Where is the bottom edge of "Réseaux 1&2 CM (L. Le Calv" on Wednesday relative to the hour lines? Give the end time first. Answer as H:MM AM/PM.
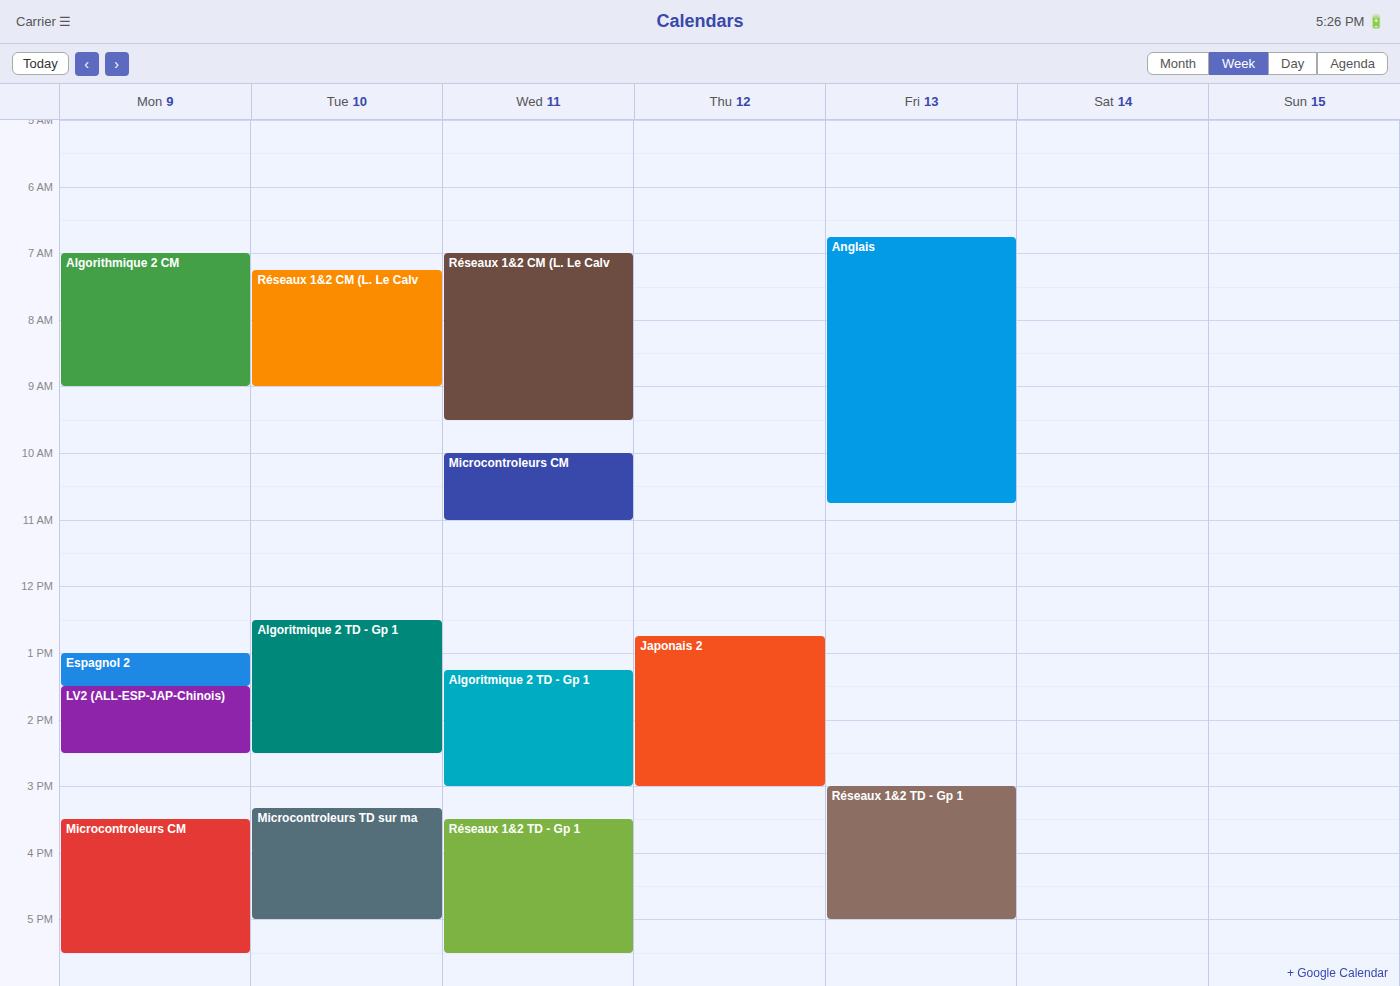
9:30 AM -- halfway between the 9 AM and 10 AM lines.